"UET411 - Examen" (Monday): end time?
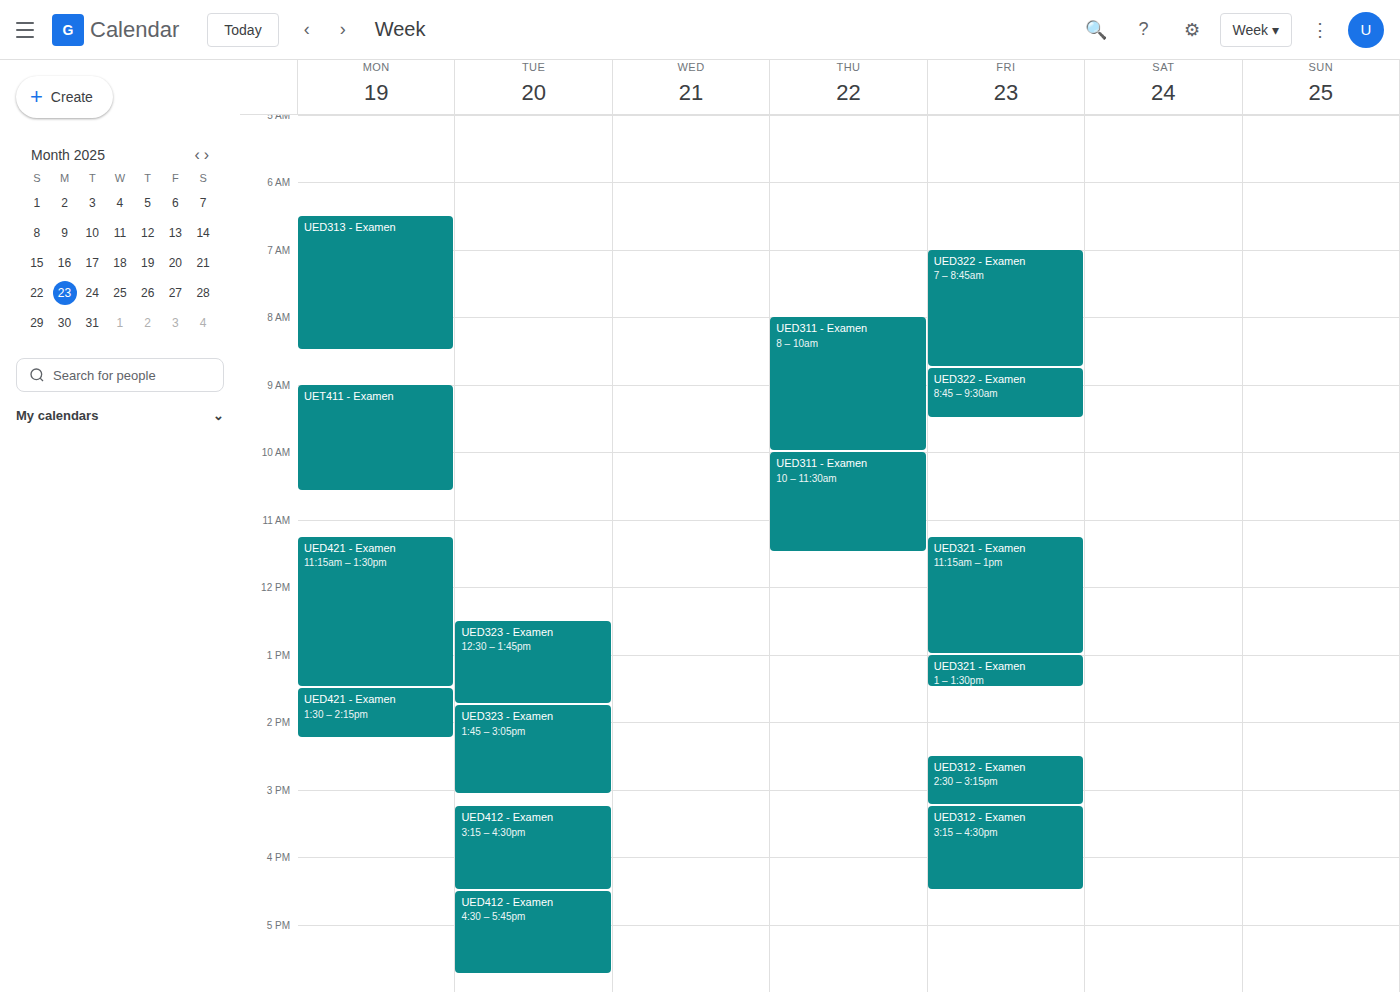
10:35 AM